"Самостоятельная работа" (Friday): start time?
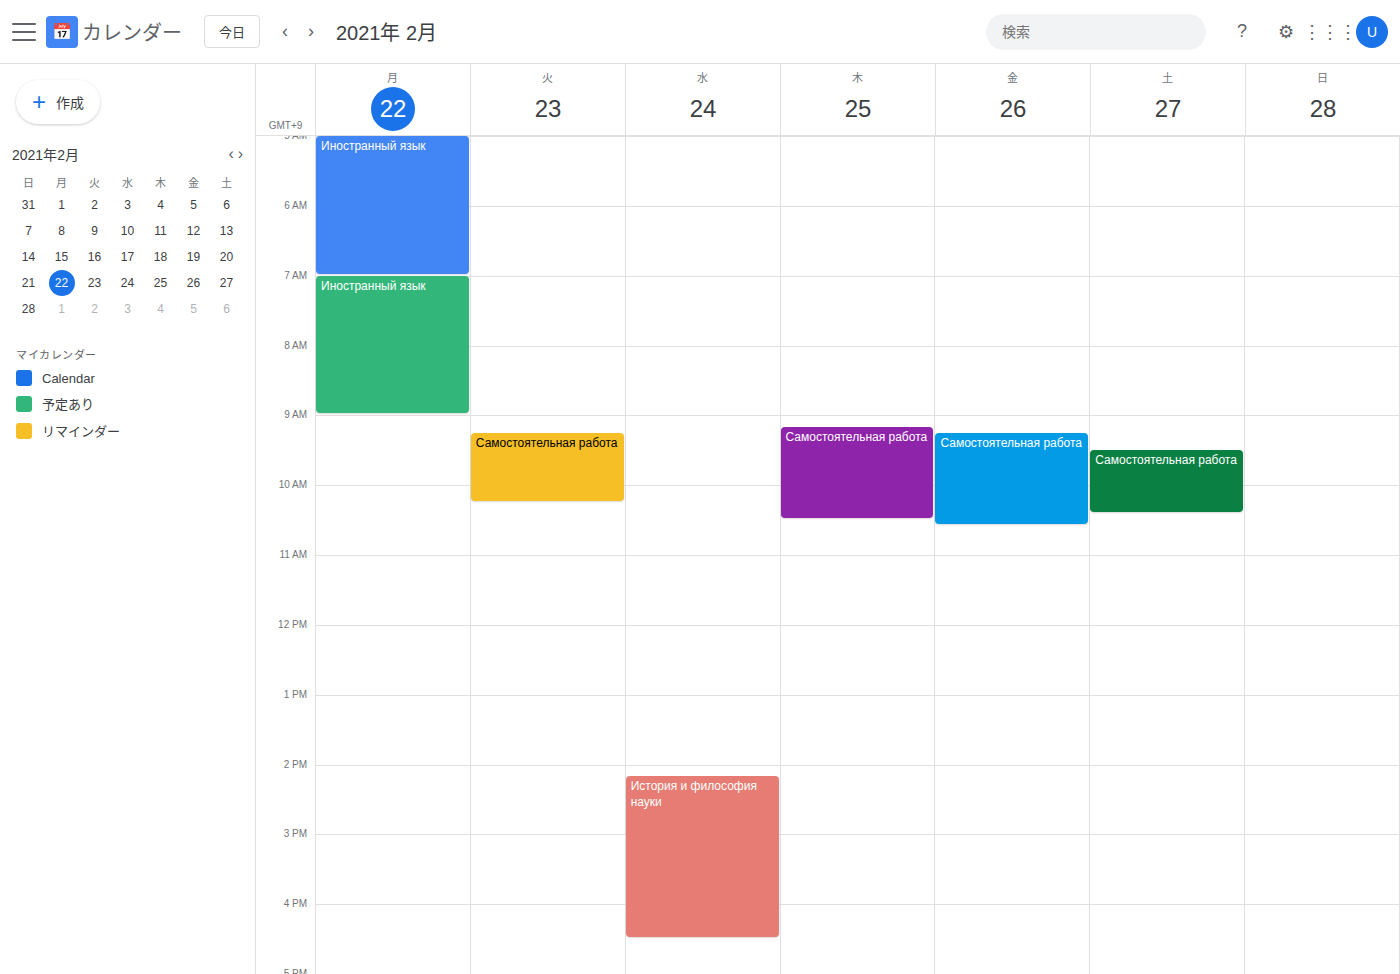
09:15